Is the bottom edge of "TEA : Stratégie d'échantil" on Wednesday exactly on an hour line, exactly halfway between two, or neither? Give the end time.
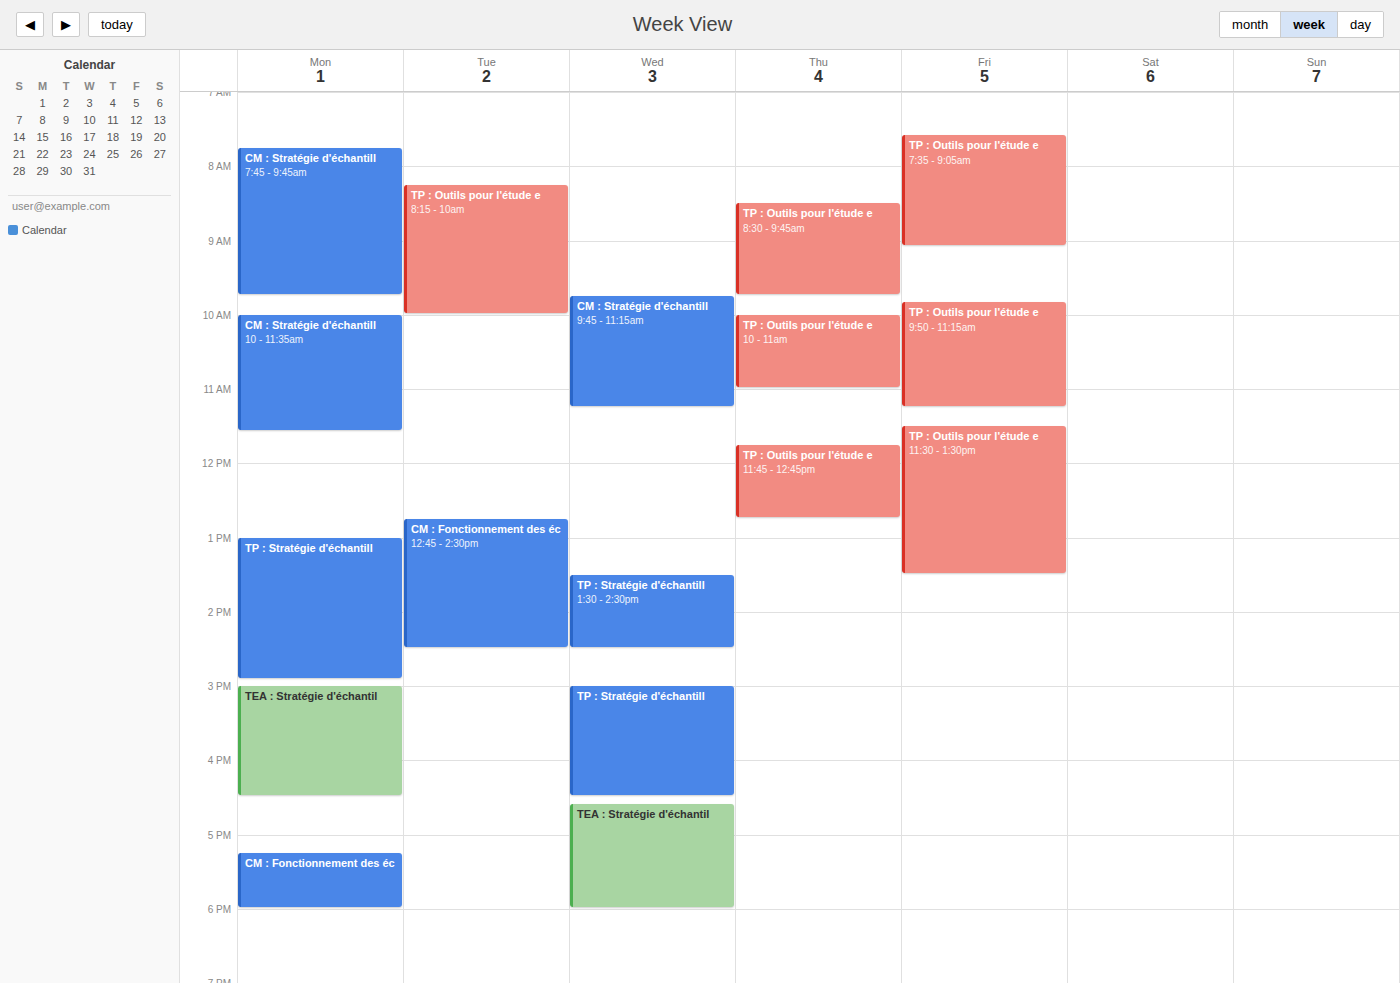
18:00 -- exactly on the 18:00 line.